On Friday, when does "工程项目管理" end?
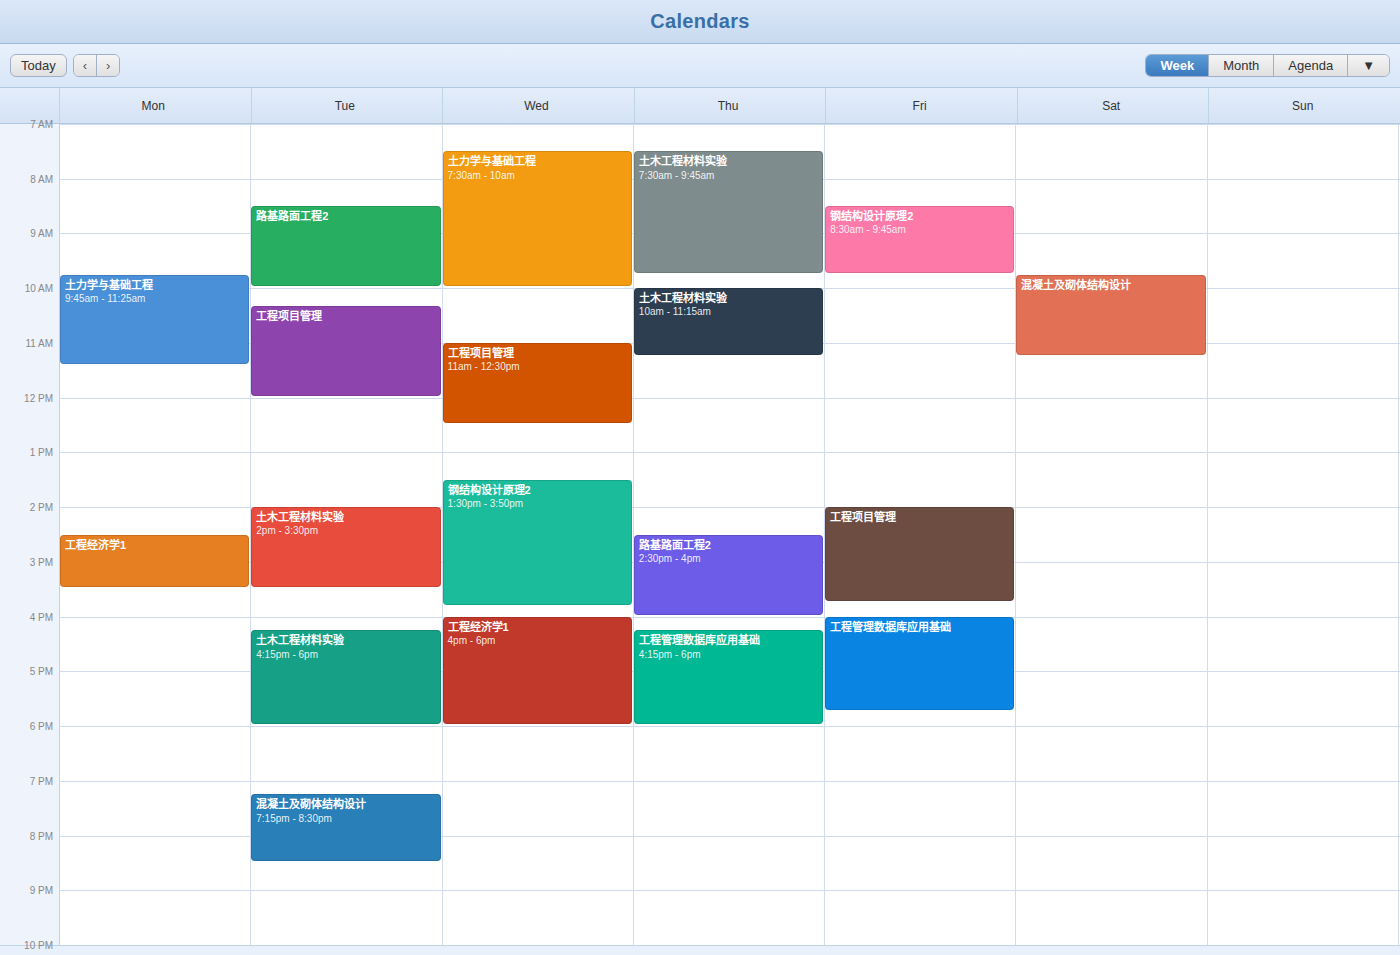
3:45 PM